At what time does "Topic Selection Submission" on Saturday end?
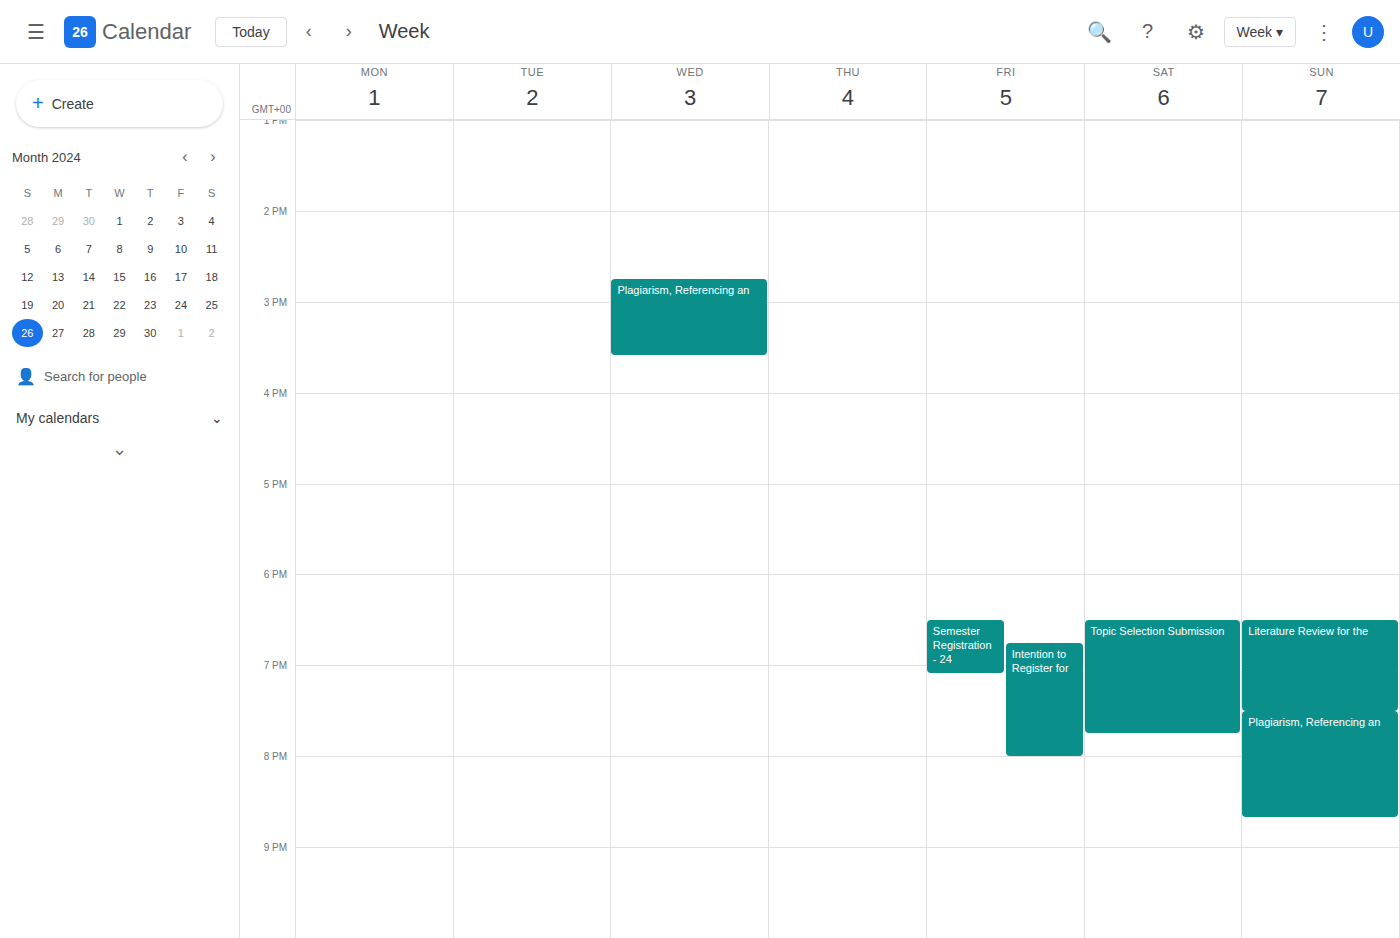
7:45 PM